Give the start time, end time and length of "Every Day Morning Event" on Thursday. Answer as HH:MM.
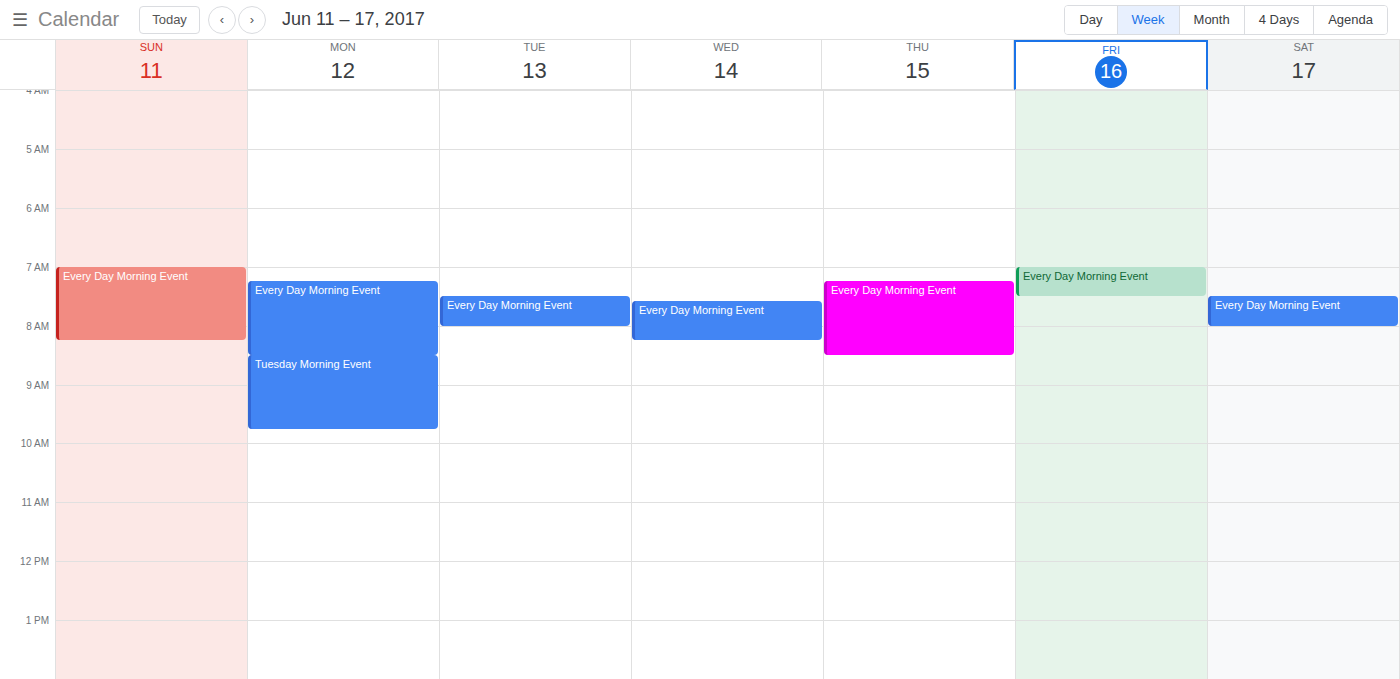
07:15 to 08:30, 1 hour 15 minutes